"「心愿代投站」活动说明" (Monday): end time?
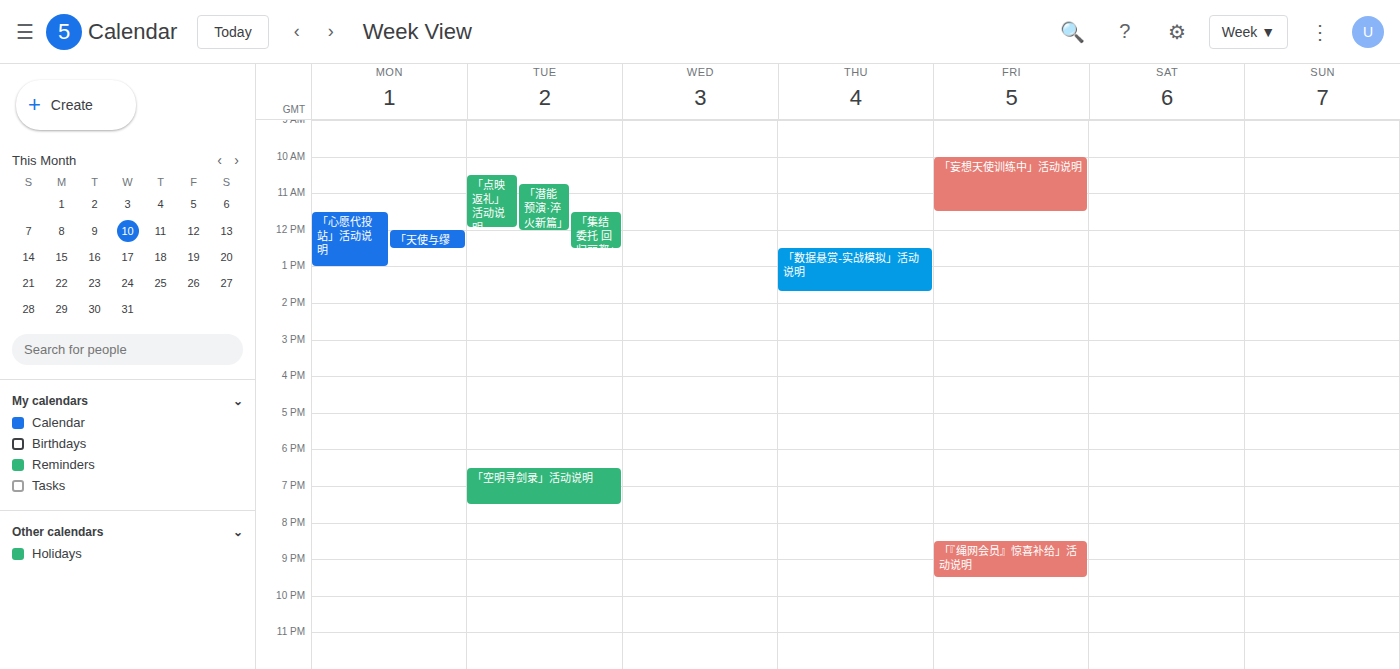
1:00 PM